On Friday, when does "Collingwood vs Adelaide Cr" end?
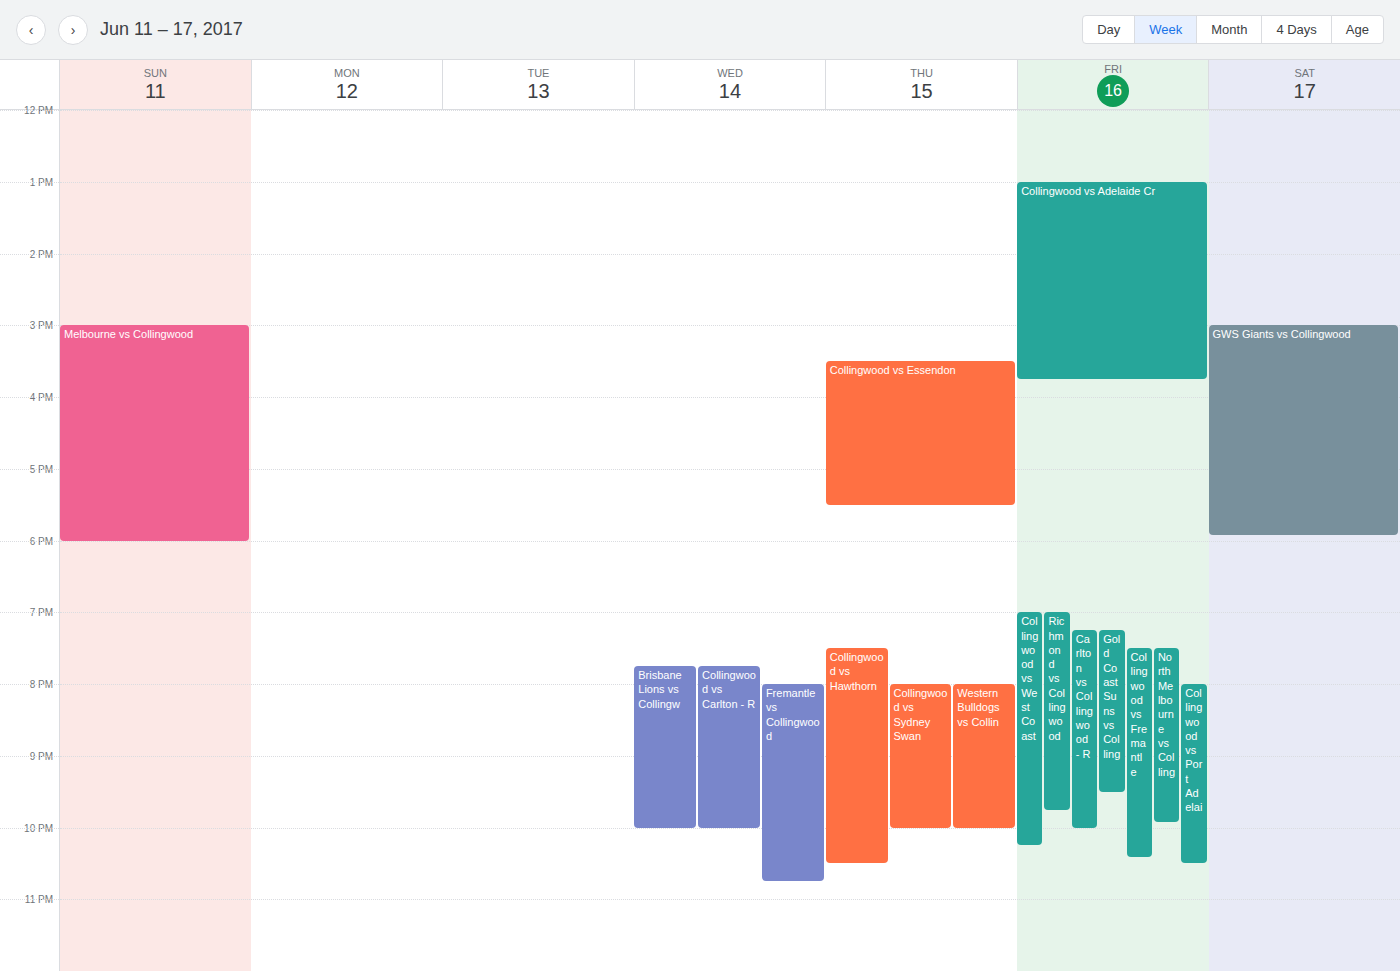
3:45 PM